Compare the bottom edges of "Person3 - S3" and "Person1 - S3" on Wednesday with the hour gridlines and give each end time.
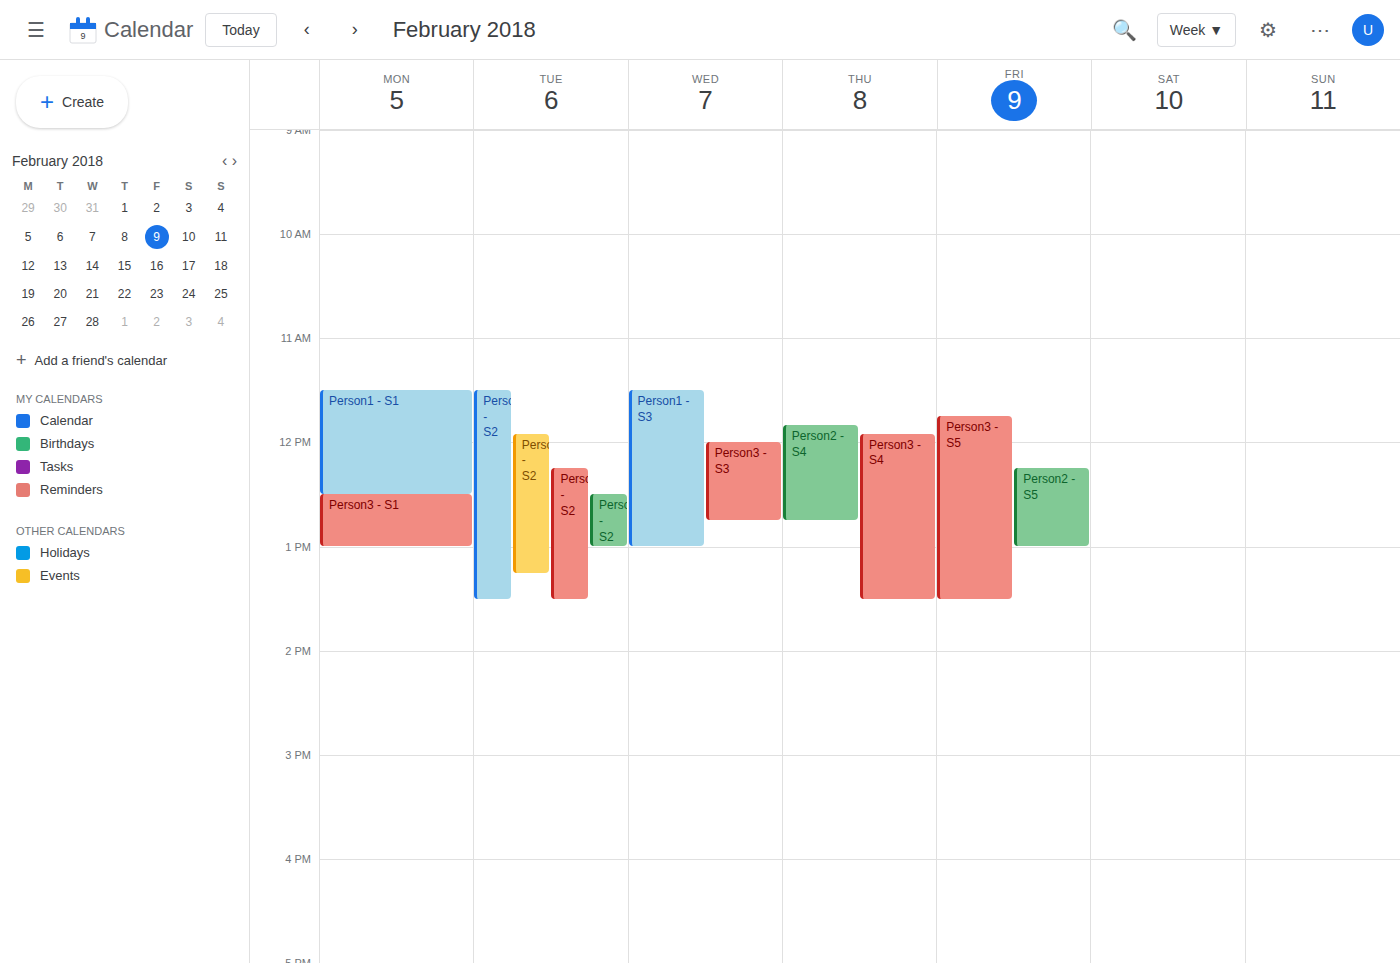
"Person3 - S3": 12:45 PM, neither: three quarters of the way from the 12 PM line to the 1 PM line. "Person1 - S3": 1:00 PM, exactly on the 1 PM line.